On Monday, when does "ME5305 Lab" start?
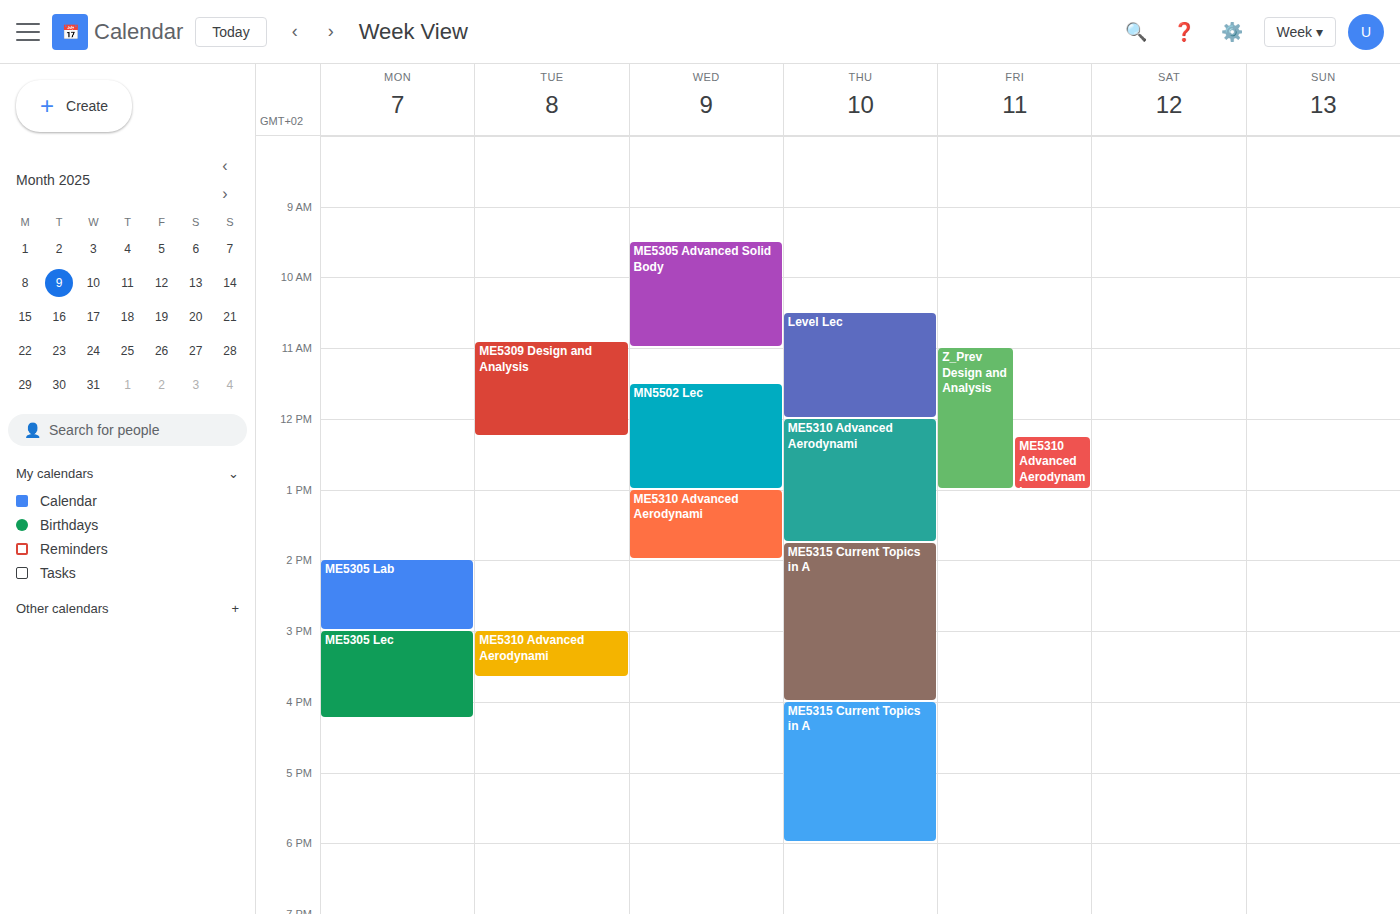
14:00